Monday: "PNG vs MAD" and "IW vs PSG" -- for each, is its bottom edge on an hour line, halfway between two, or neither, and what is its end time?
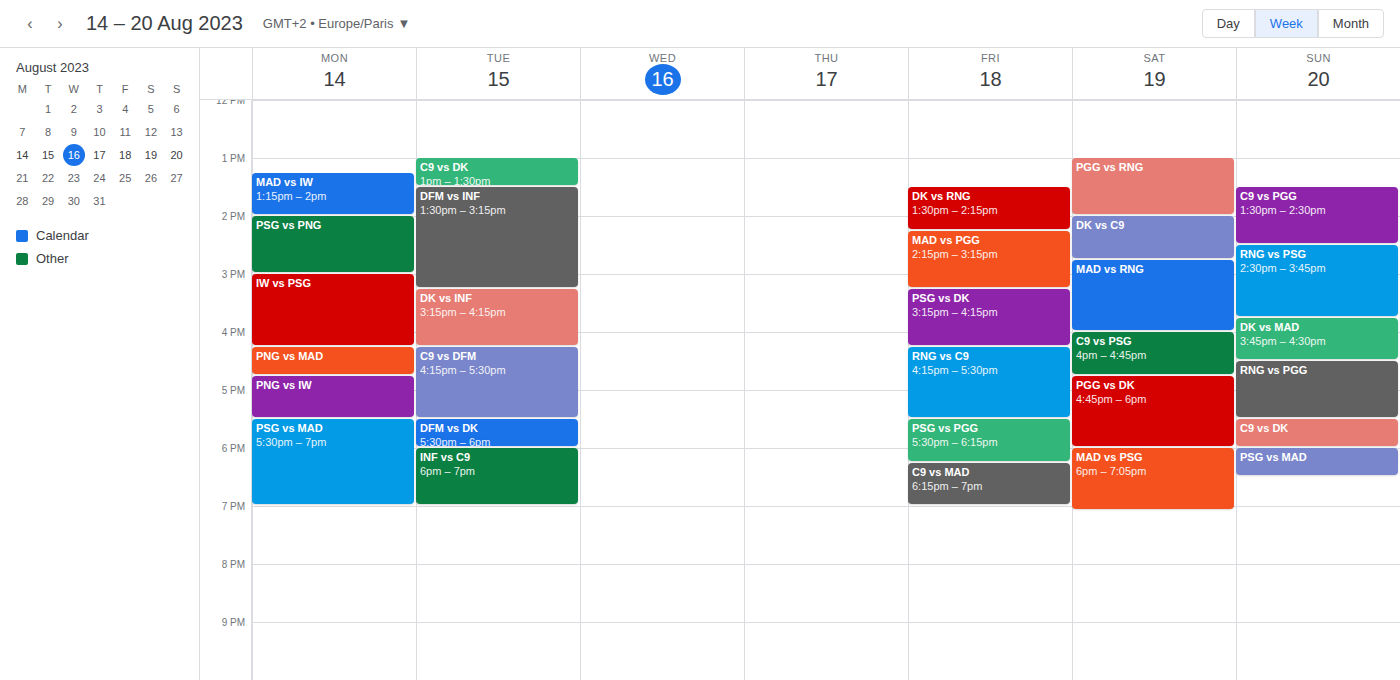
"PNG vs MAD": 4:45 PM, neither: three quarters of the way from the 4 PM line to the 5 PM line. "IW vs PSG": 4:15 PM, neither: a quarter of the way from the 4 PM line to the 5 PM line.